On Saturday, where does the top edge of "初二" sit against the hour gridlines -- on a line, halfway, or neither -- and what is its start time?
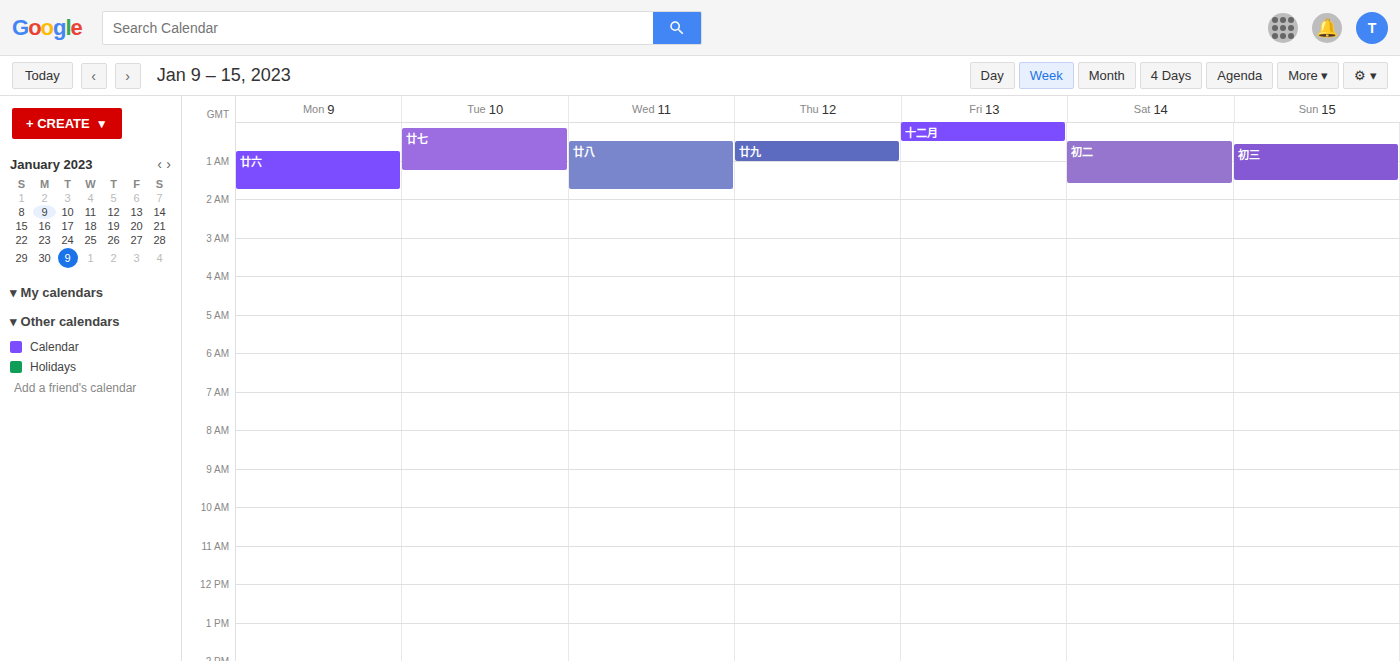
12:30 AM -- halfway between the 12 AM and 1 AM lines.